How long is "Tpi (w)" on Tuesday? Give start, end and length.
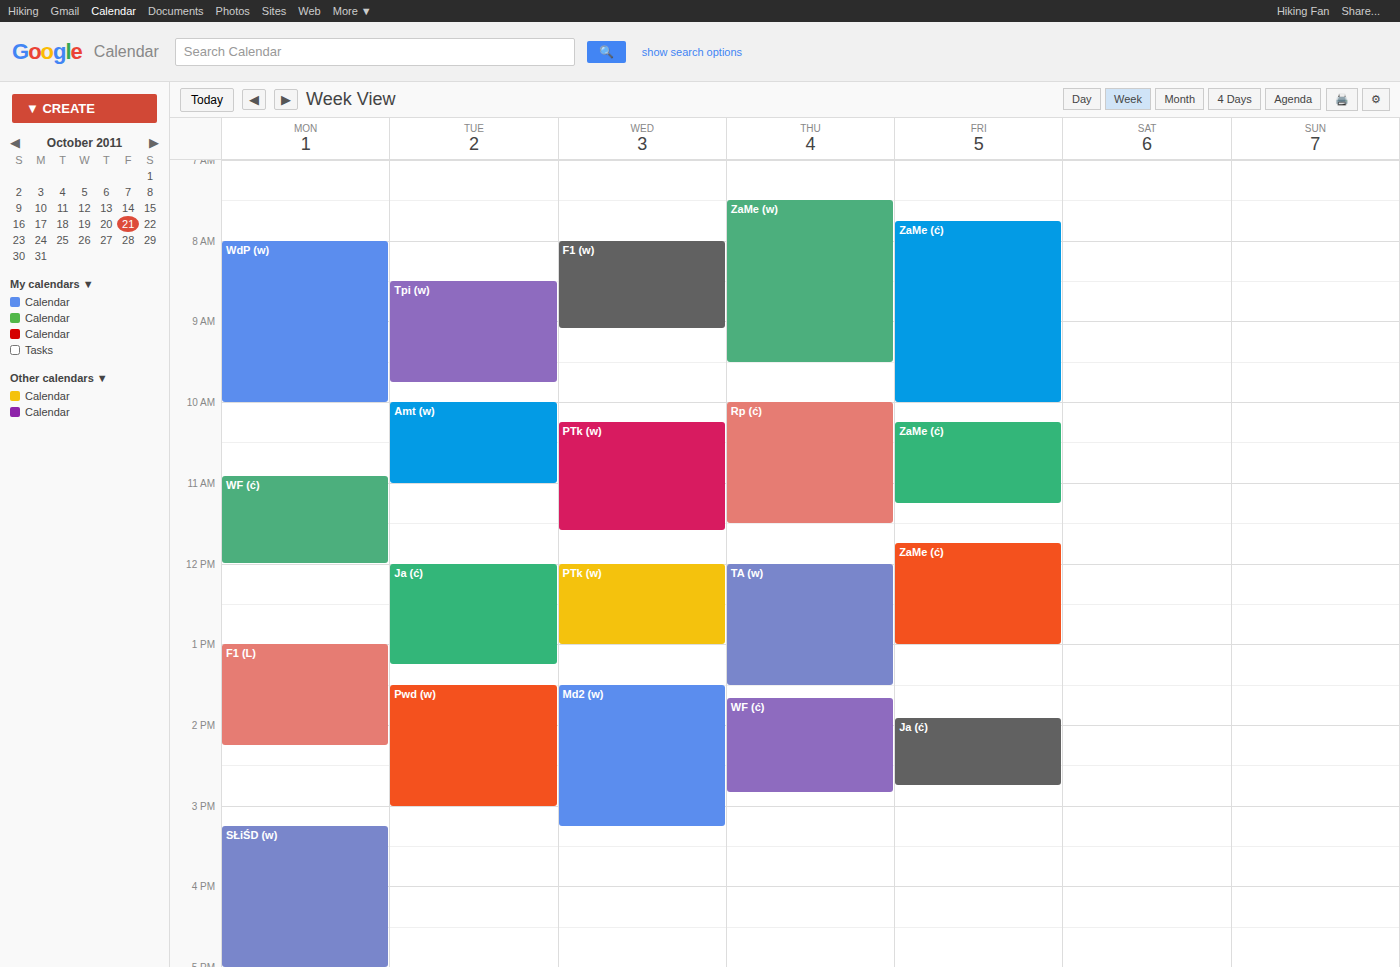
8:30 AM to 9:45 AM, 1 hour 15 minutes